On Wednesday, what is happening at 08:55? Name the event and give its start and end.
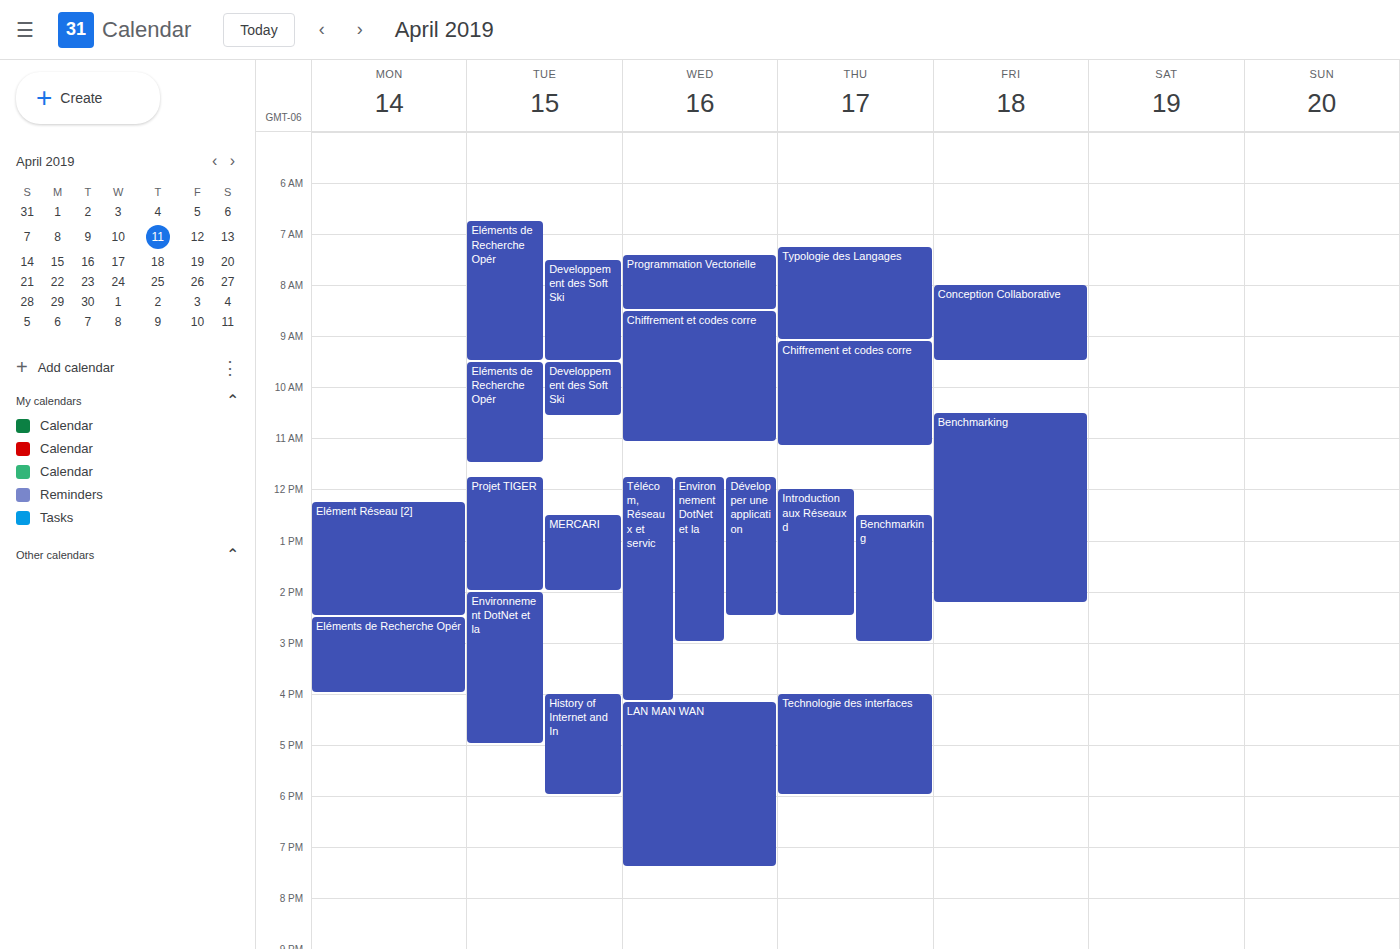
"Chiffrement et codes corre", 08:30 to 11:05